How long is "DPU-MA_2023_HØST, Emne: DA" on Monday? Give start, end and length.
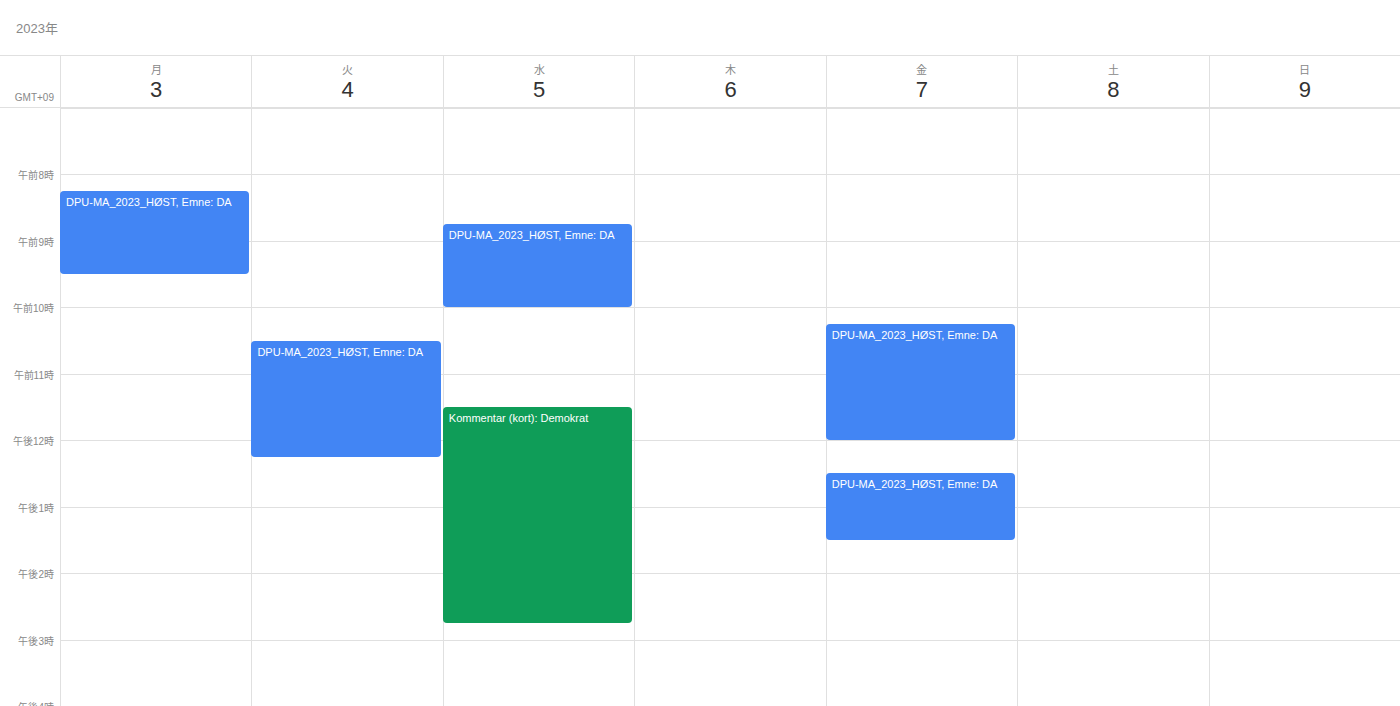
08:15 to 09:30, 1 hour 15 minutes